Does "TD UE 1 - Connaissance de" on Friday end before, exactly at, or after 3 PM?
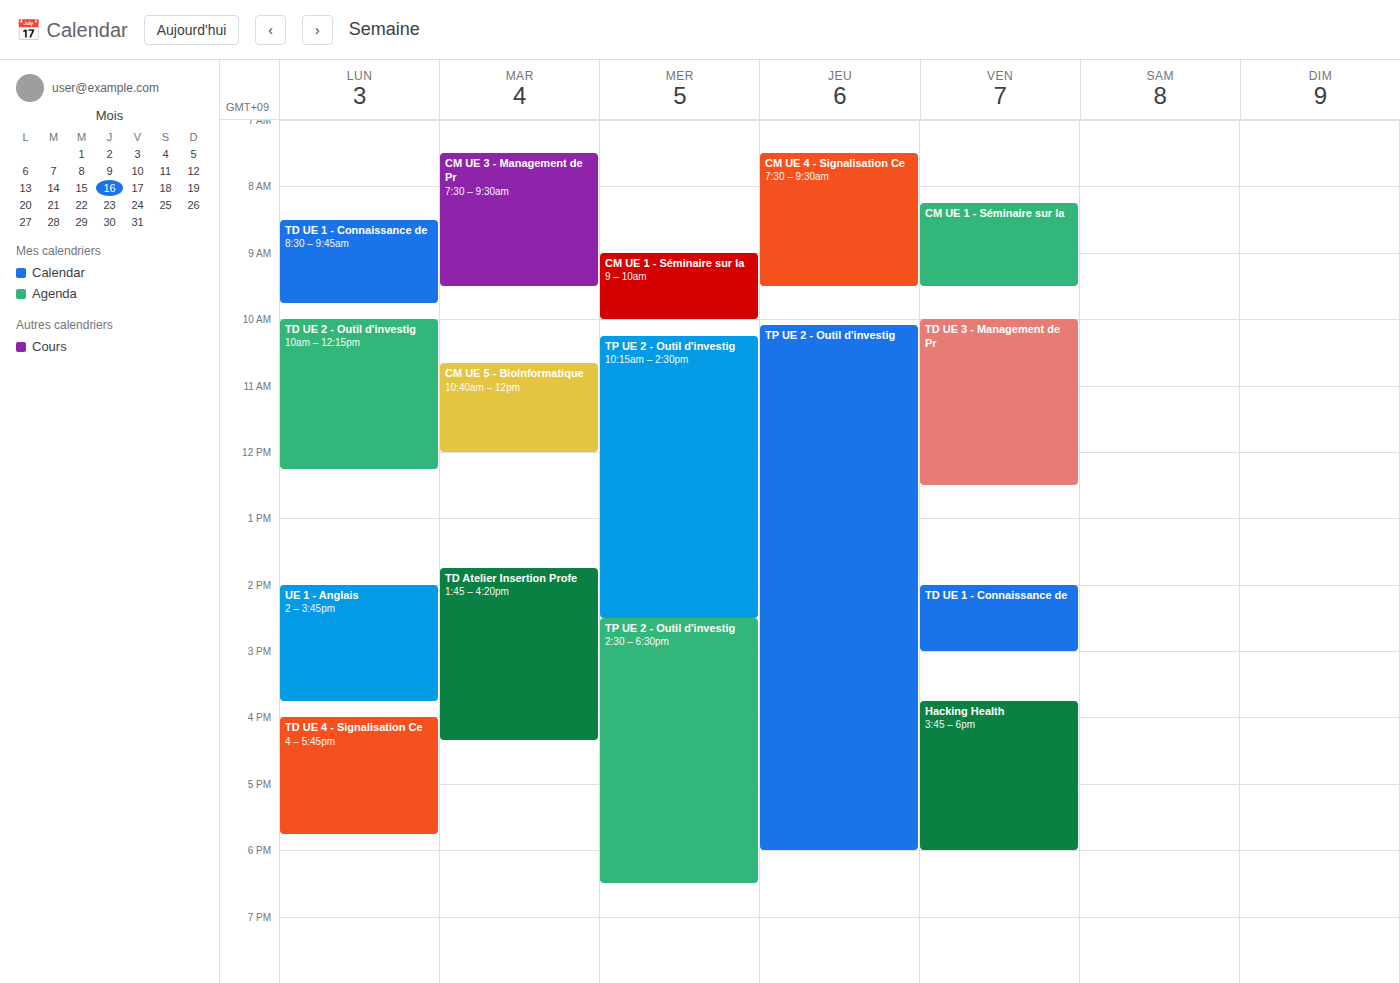
3:00 PM -- exactly at 3 PM, on the 3 PM line.